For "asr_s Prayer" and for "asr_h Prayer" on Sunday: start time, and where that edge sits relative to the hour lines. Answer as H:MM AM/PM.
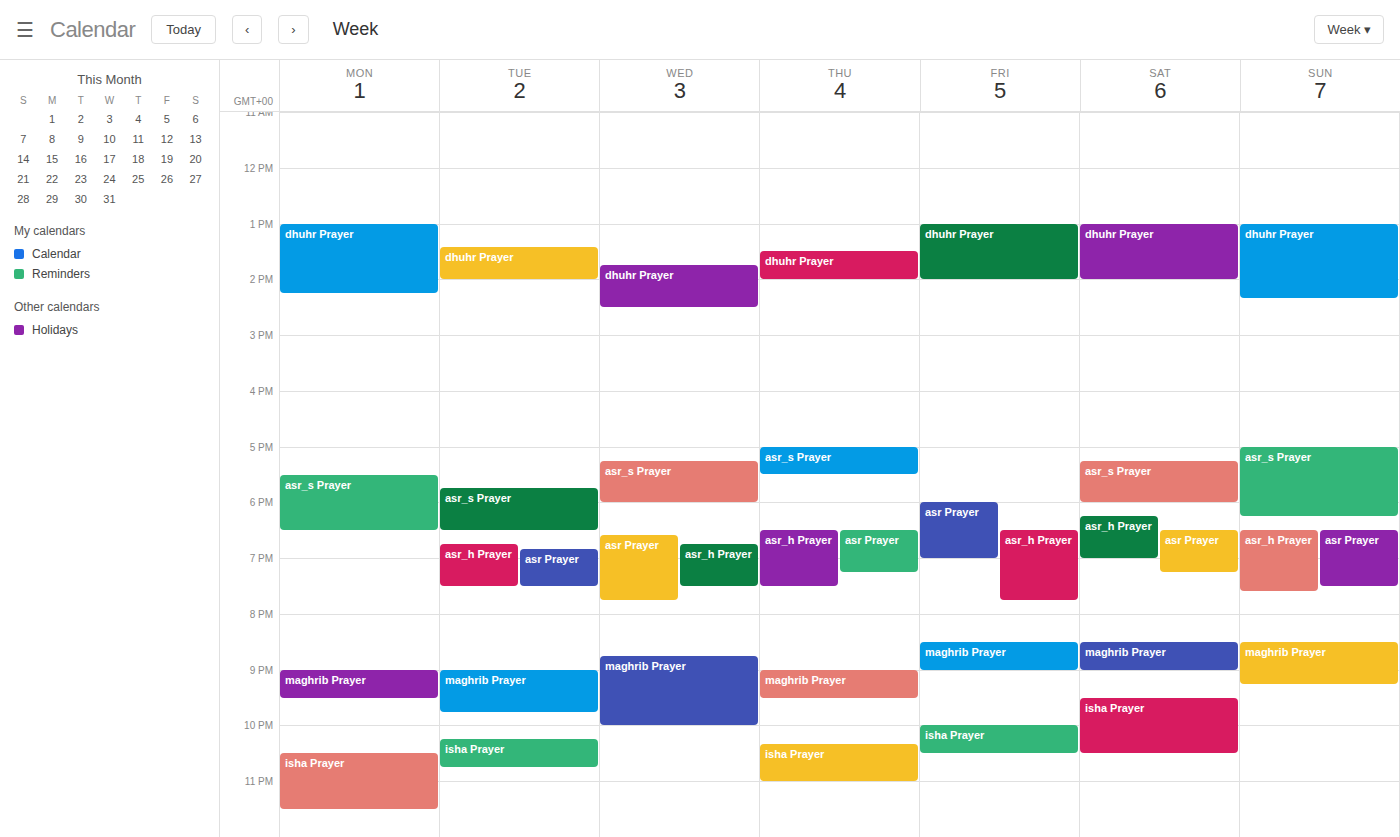
"asr_s Prayer": 5:00 PM, exactly on the 5 PM line. "asr_h Prayer": 6:30 PM, halfway between the 6 PM and 7 PM lines.